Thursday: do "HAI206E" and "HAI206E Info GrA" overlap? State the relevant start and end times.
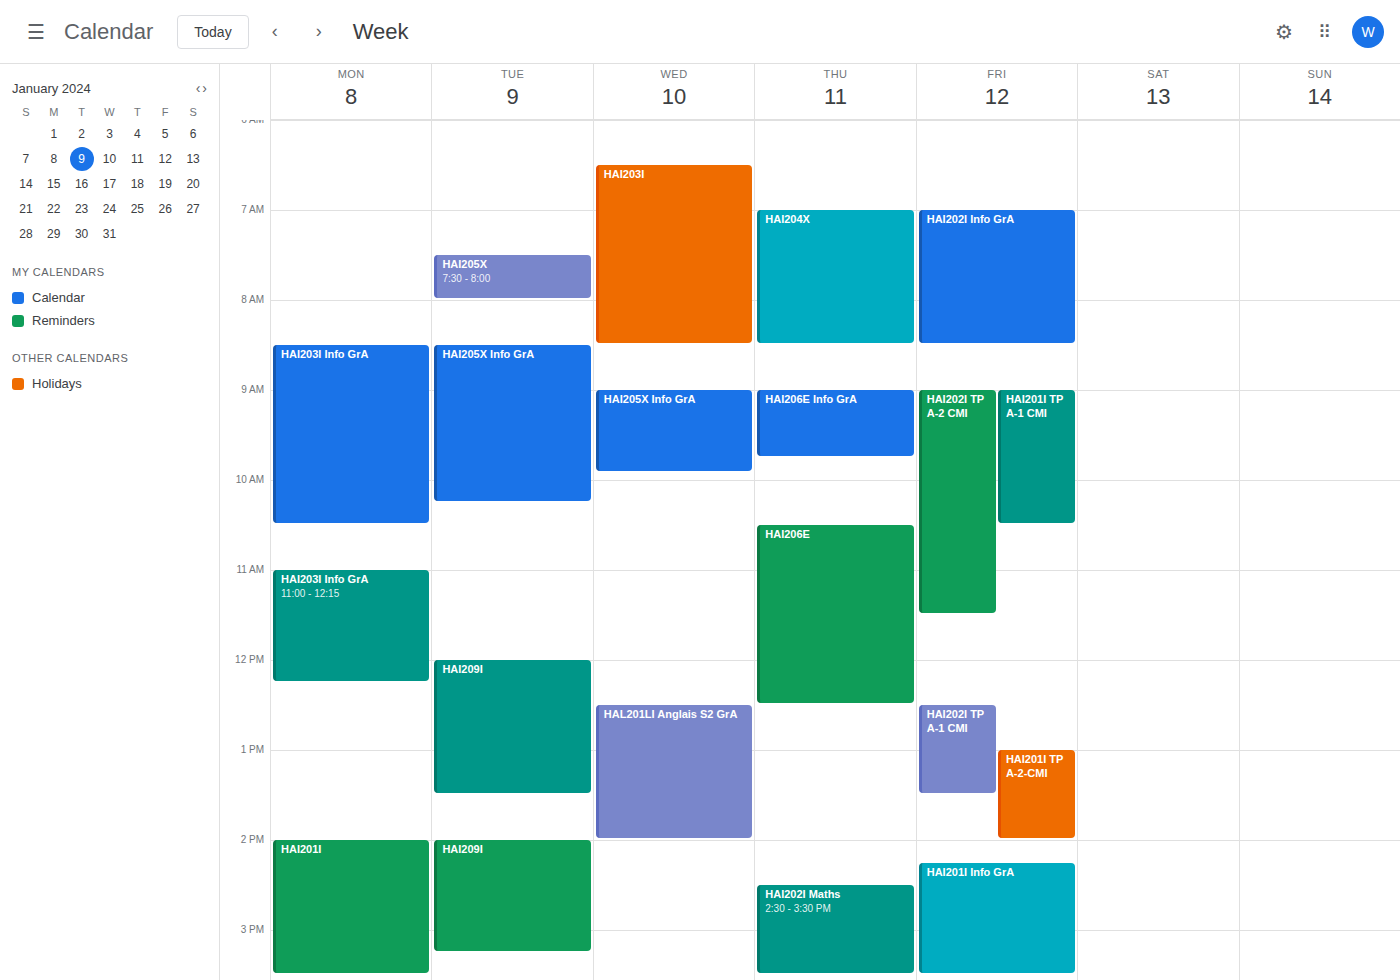
"HAI206E Info GrA" ends at 9:45 AM and "HAI206E" starts at 10:30 AM -- no overlap.